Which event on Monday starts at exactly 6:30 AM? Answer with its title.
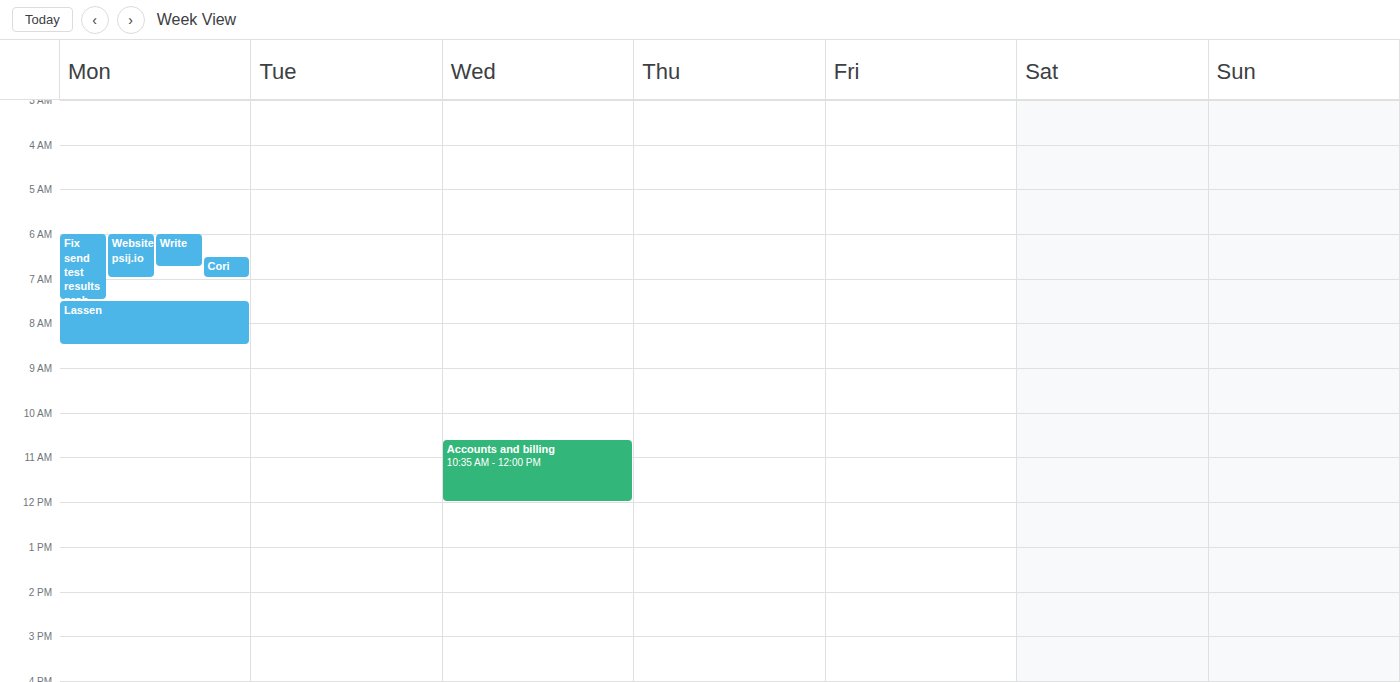
"Cori"